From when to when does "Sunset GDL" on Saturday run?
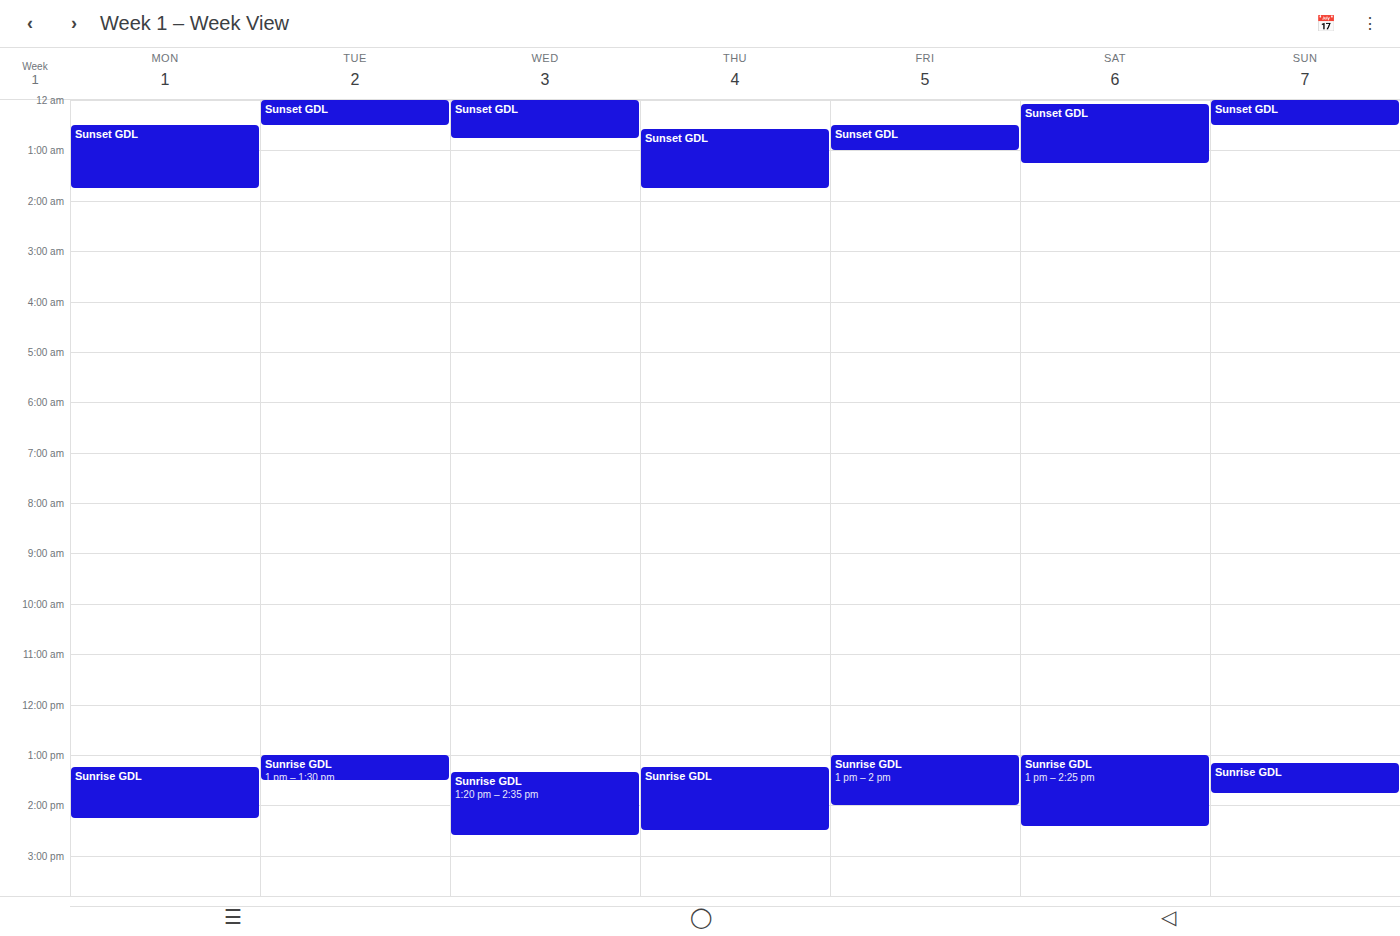
12:05 AM to 1:15 AM